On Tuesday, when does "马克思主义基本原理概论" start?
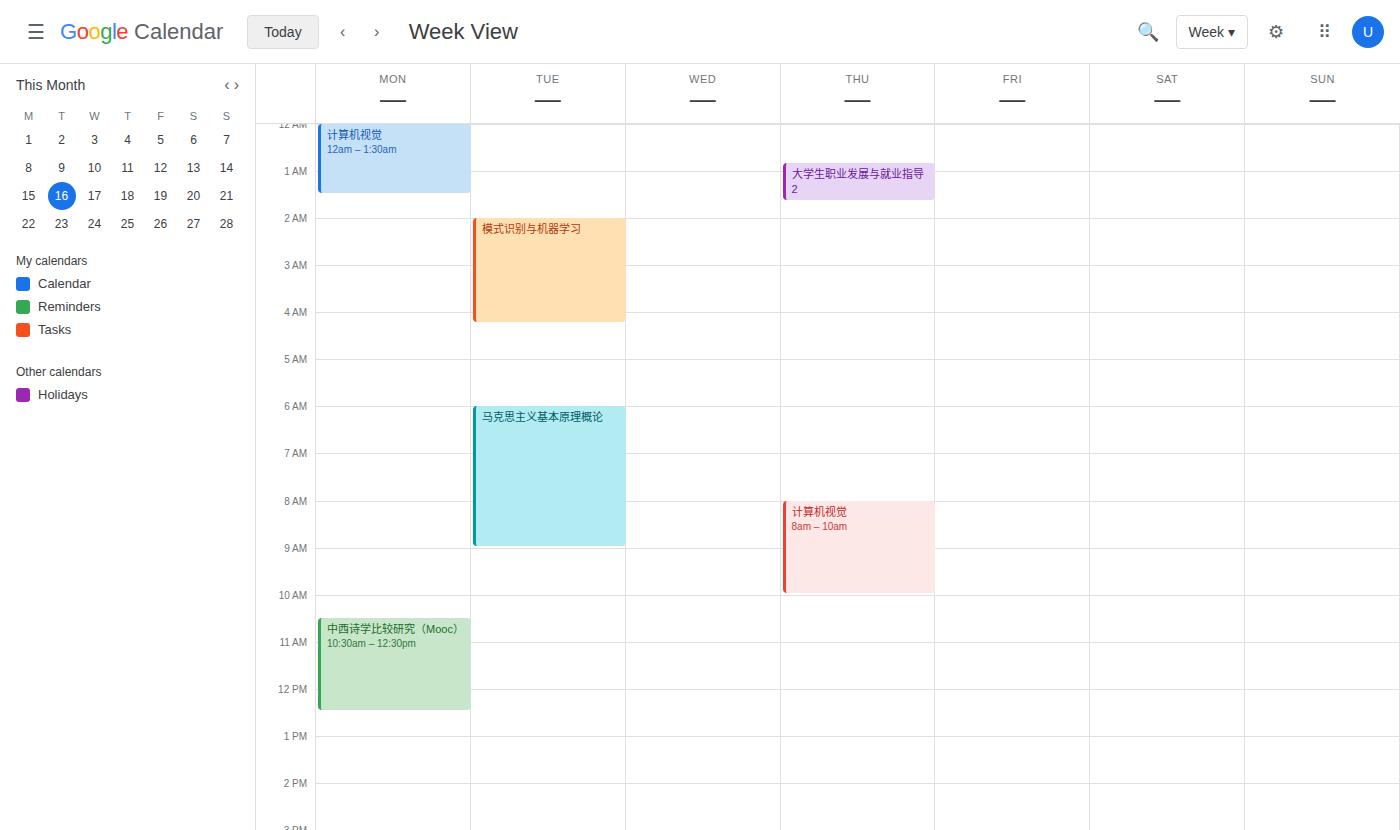
6:00 AM